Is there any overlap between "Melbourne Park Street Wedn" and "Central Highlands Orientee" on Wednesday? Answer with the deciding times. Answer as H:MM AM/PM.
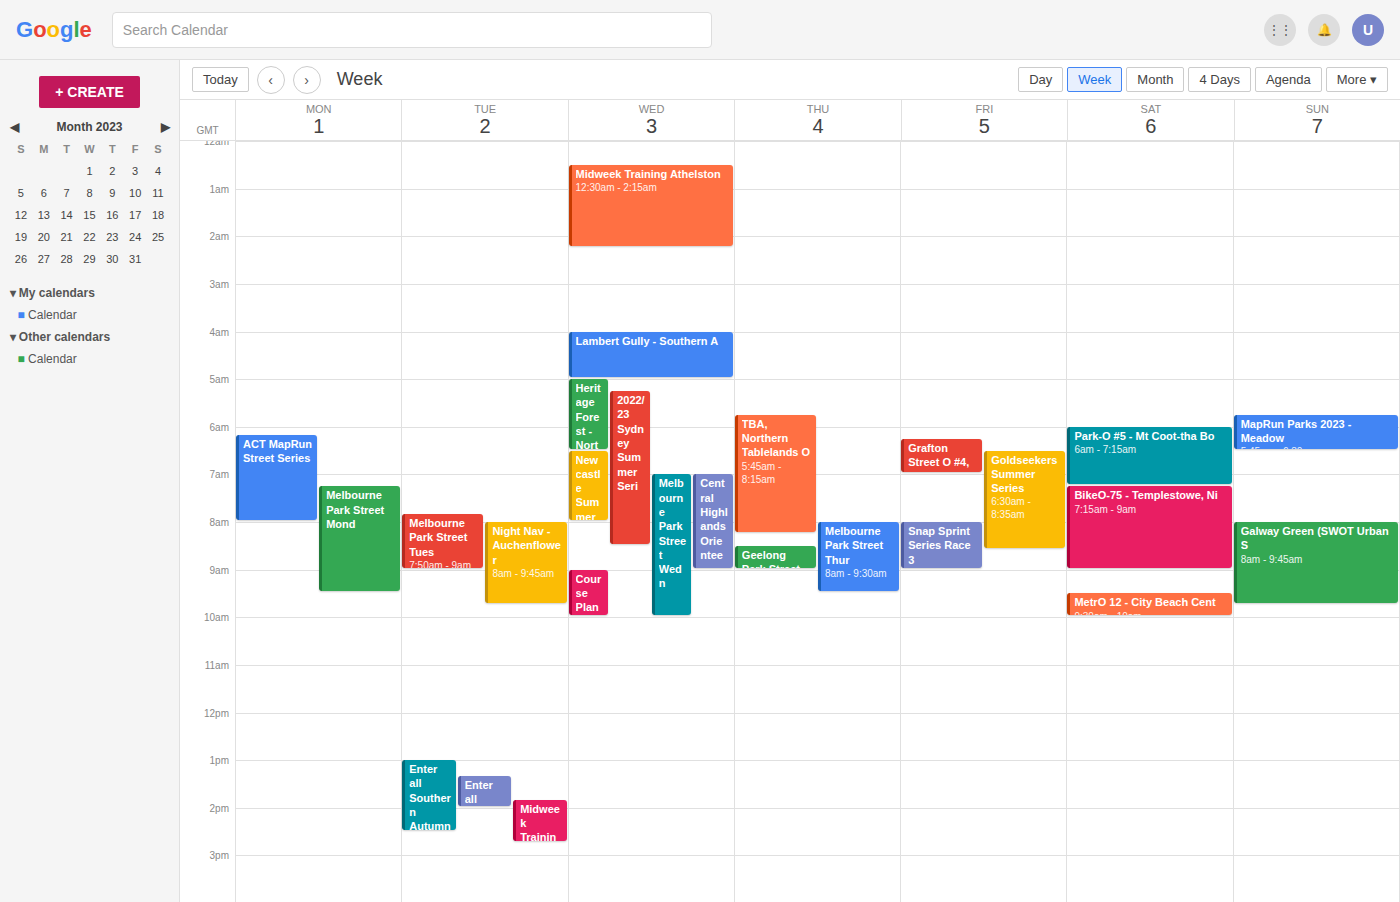
"Central Highlands Orientee" runs 7:00 AM to 9:00 AM, inside "Melbourne Park Street Wedn" -- they overlap.